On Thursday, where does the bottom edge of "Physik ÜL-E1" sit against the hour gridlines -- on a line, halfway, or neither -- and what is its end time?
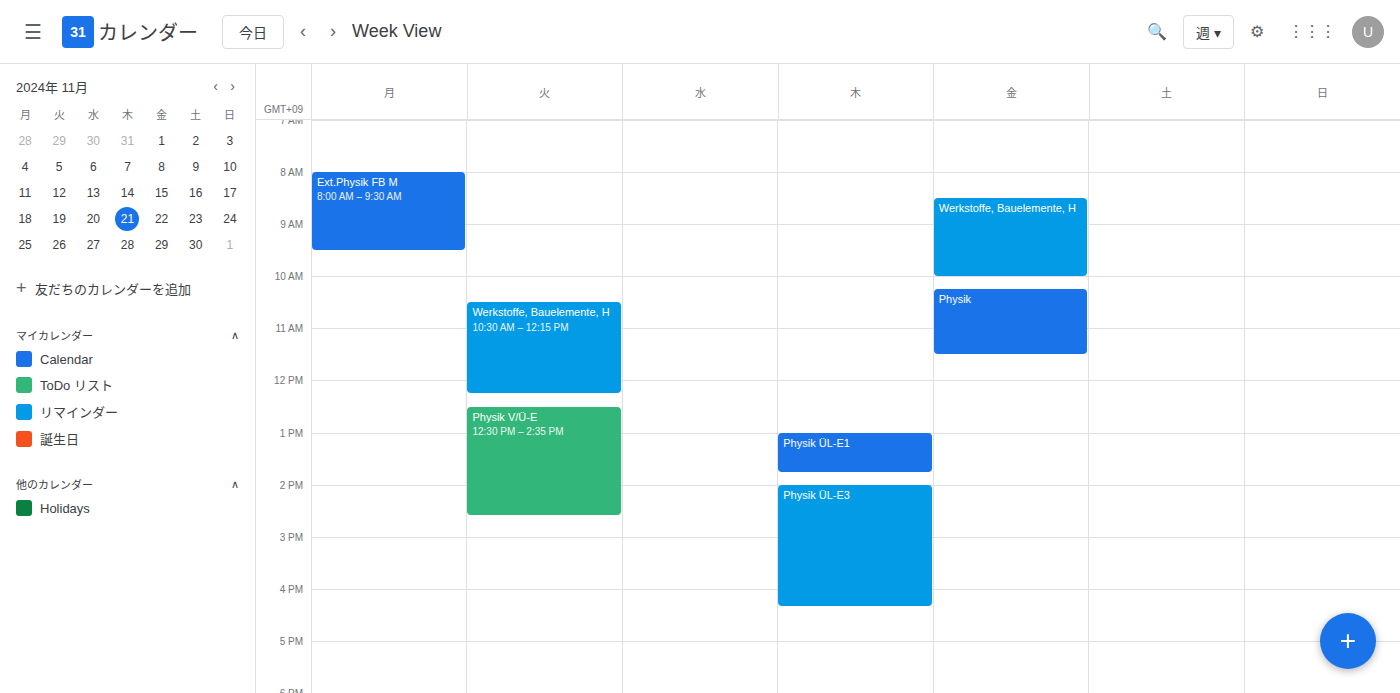
1:45 PM -- neither: three quarters of the way from the 1 PM line to the 2 PM line.